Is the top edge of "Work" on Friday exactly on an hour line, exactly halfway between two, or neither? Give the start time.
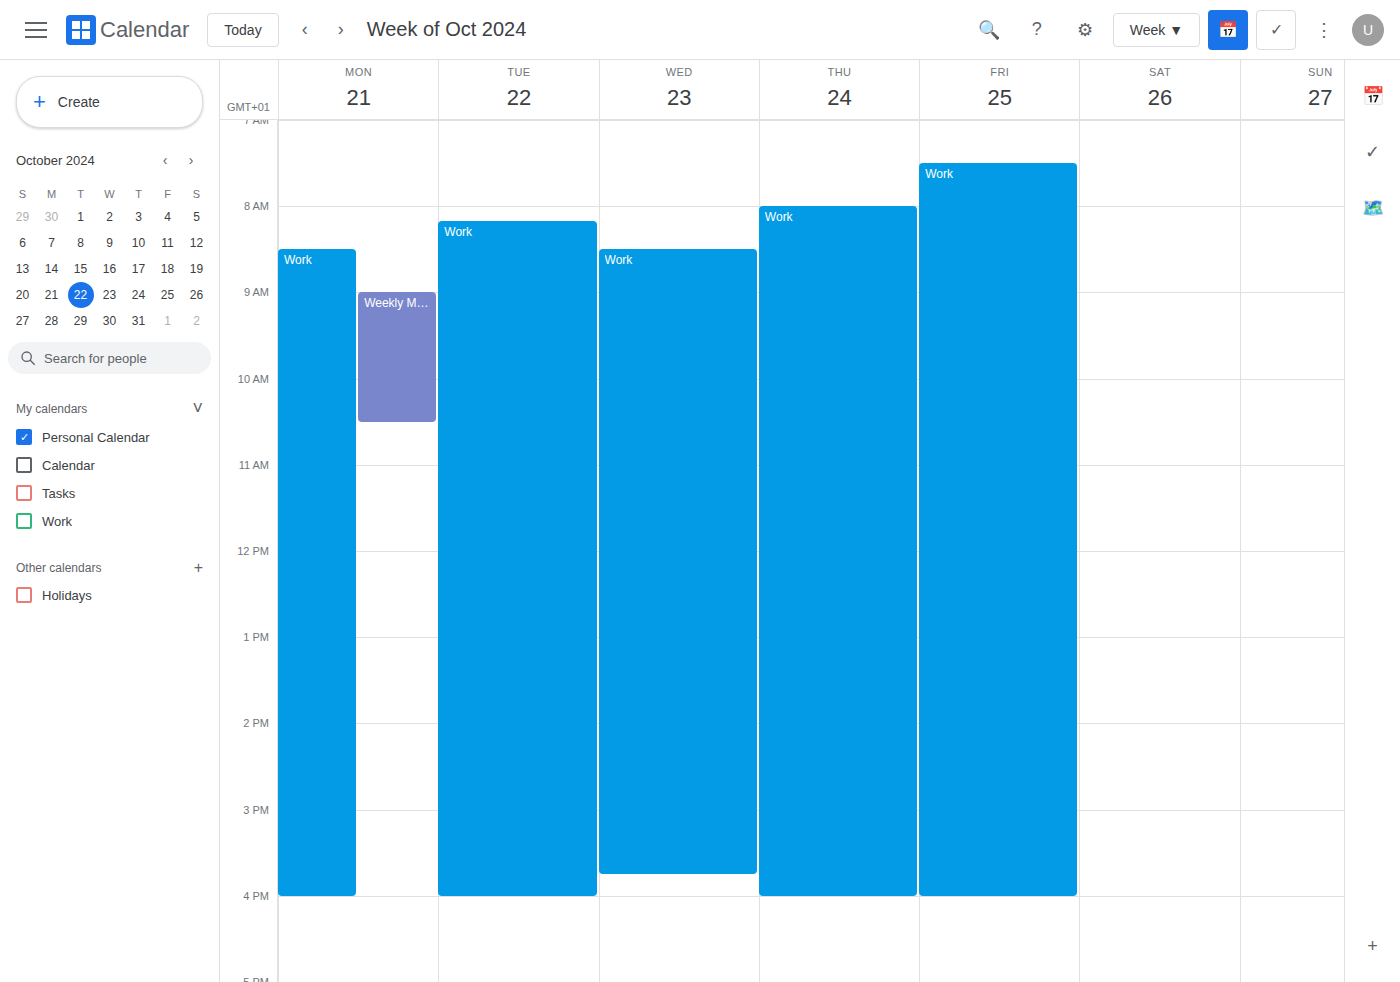
7:30 AM -- halfway between the 7 AM and 8 AM lines.